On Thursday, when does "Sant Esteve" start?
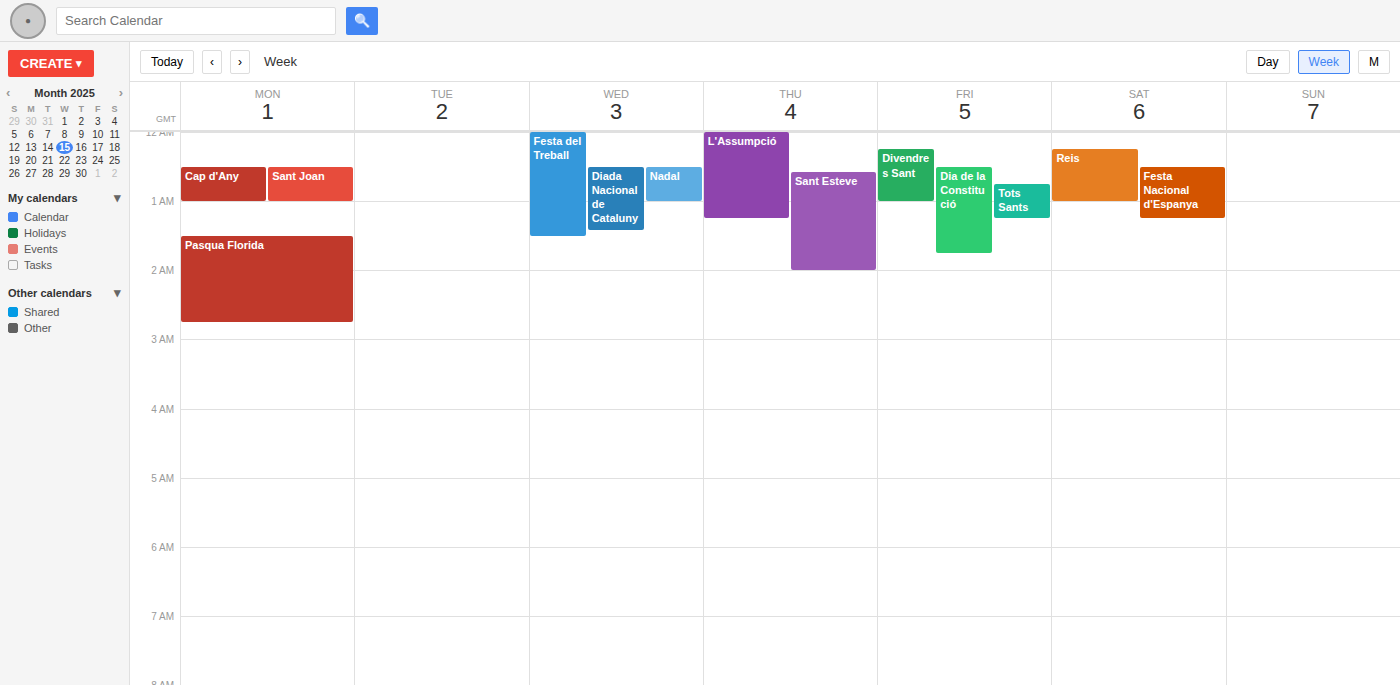
12:35 AM